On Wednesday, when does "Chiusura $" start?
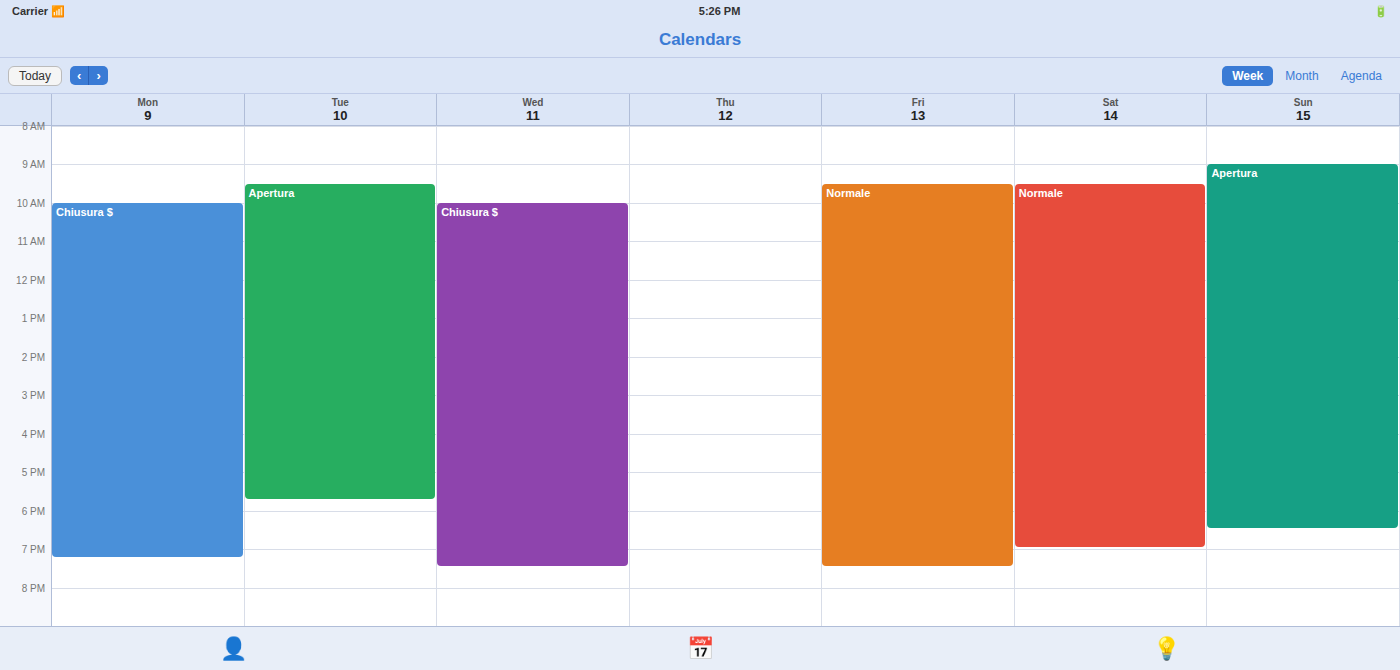
10:00